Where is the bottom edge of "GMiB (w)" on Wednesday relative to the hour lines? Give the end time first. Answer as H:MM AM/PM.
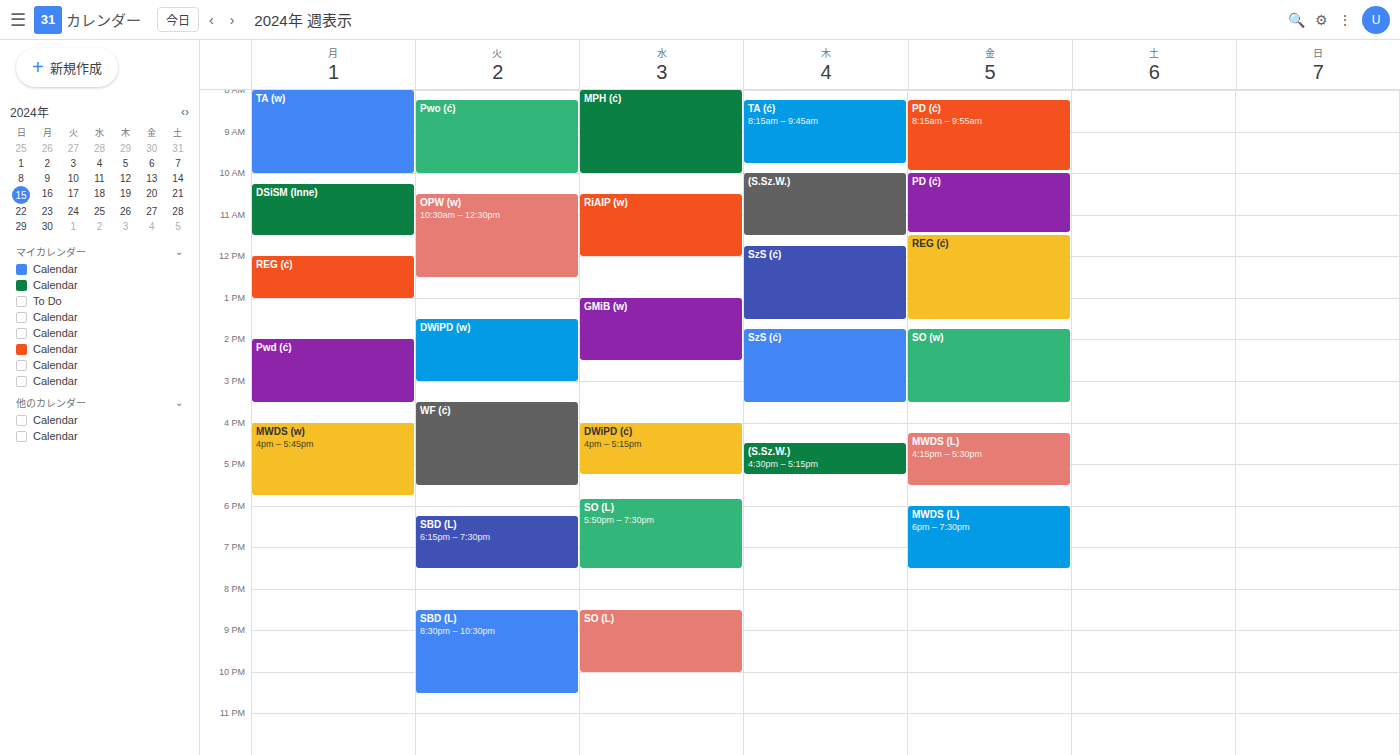
2:30 PM -- halfway between the 2 PM and 3 PM lines.